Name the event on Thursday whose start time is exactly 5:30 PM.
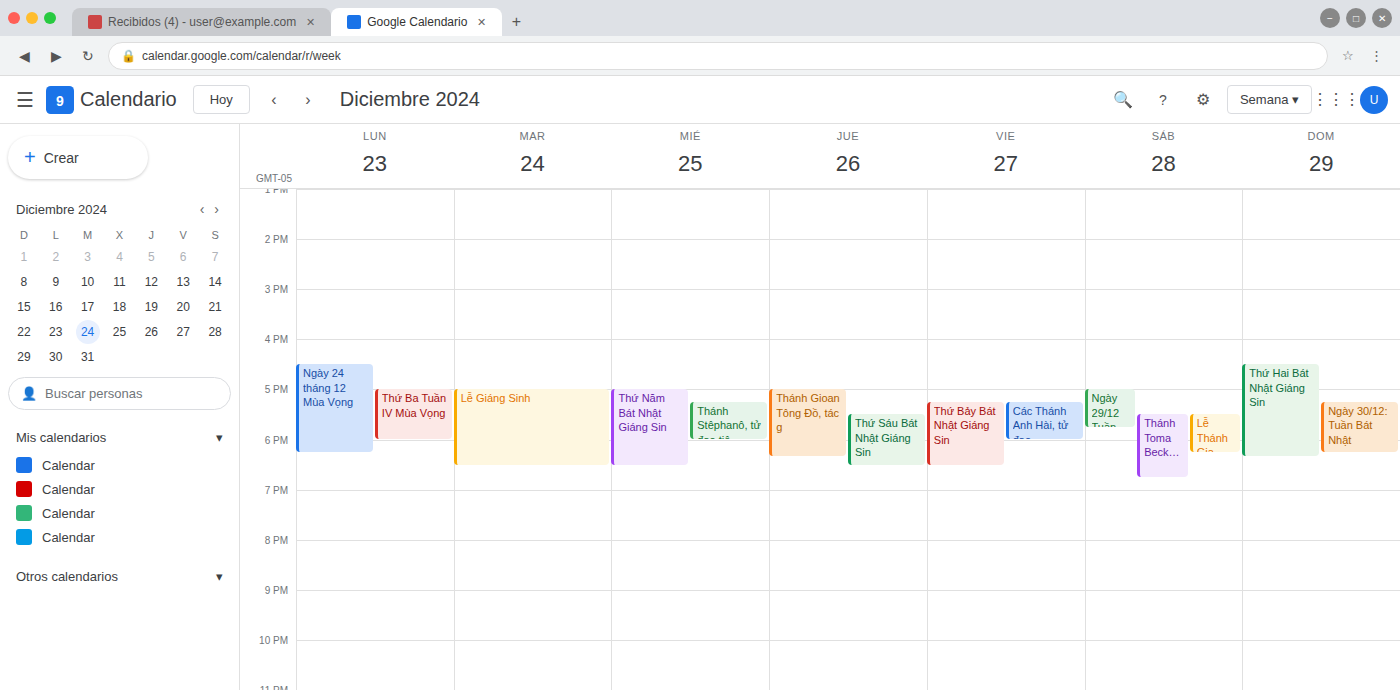
"Thứ Sáu Bát Nhật Giáng Sin"